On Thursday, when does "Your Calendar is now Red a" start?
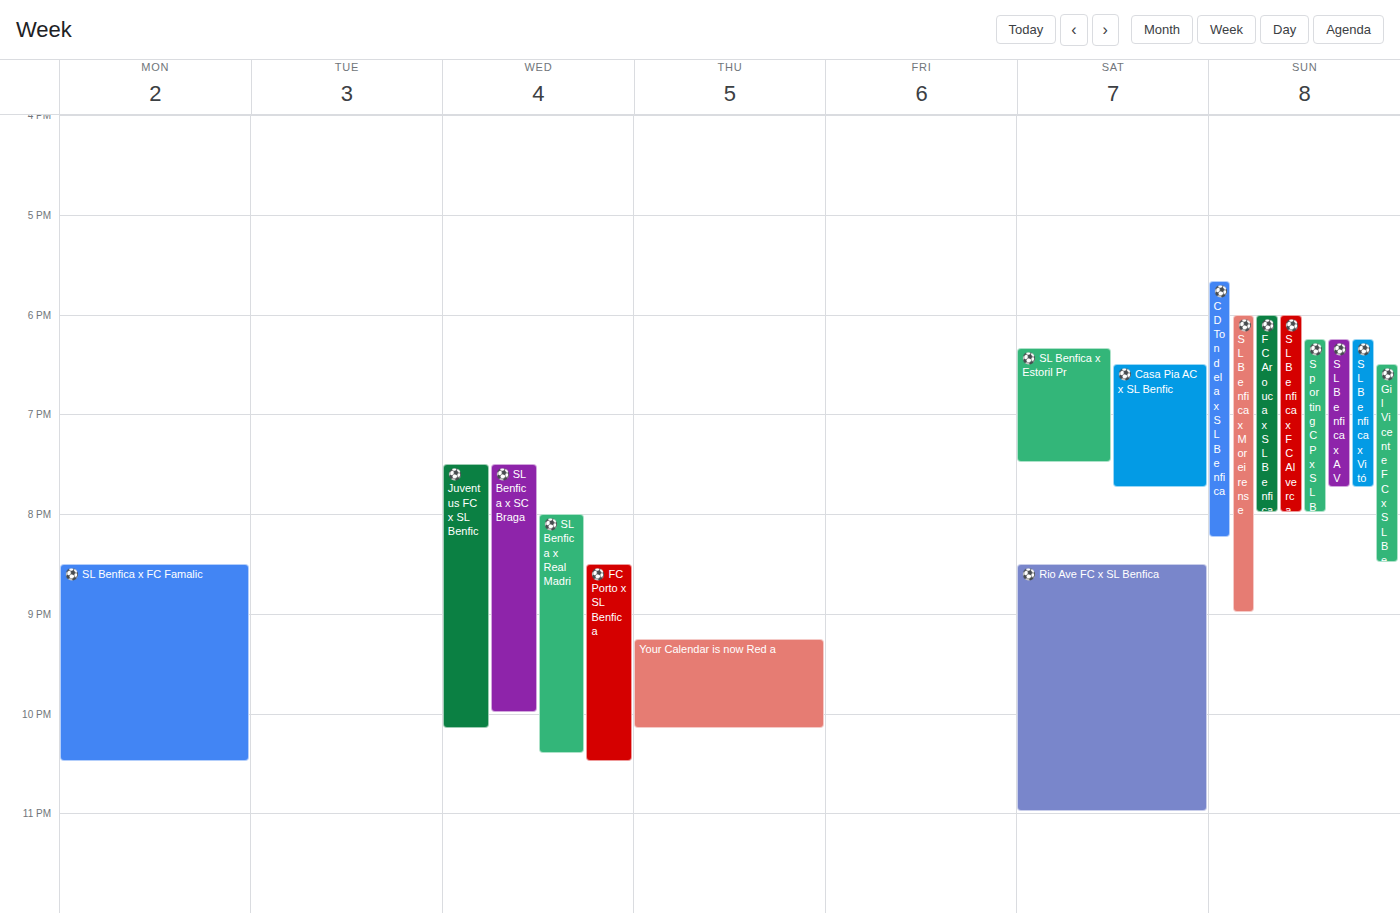
9:15 PM